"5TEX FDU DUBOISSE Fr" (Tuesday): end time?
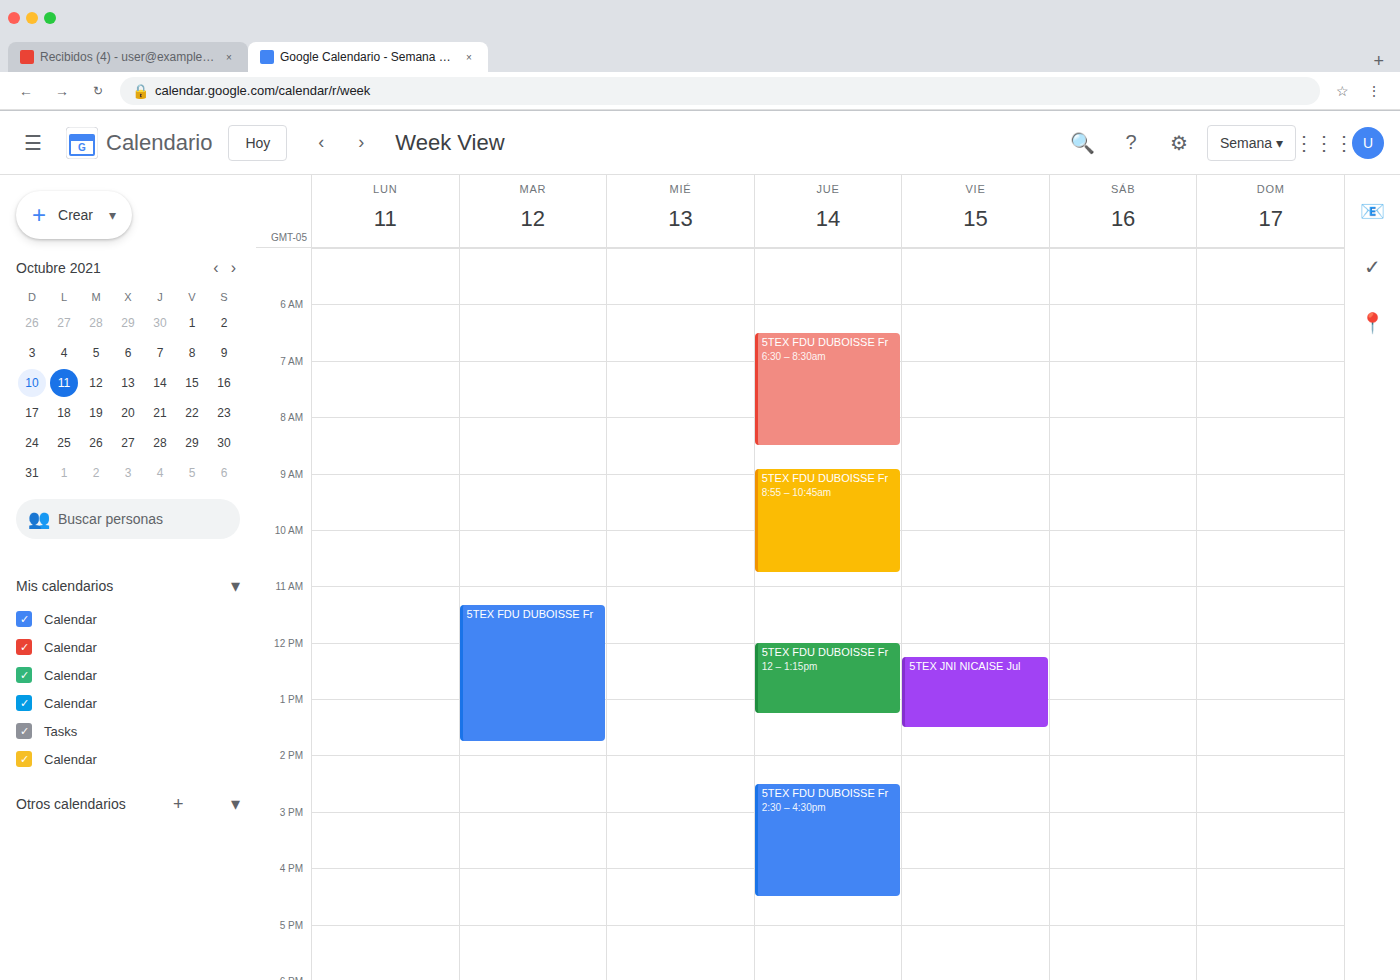
13:45